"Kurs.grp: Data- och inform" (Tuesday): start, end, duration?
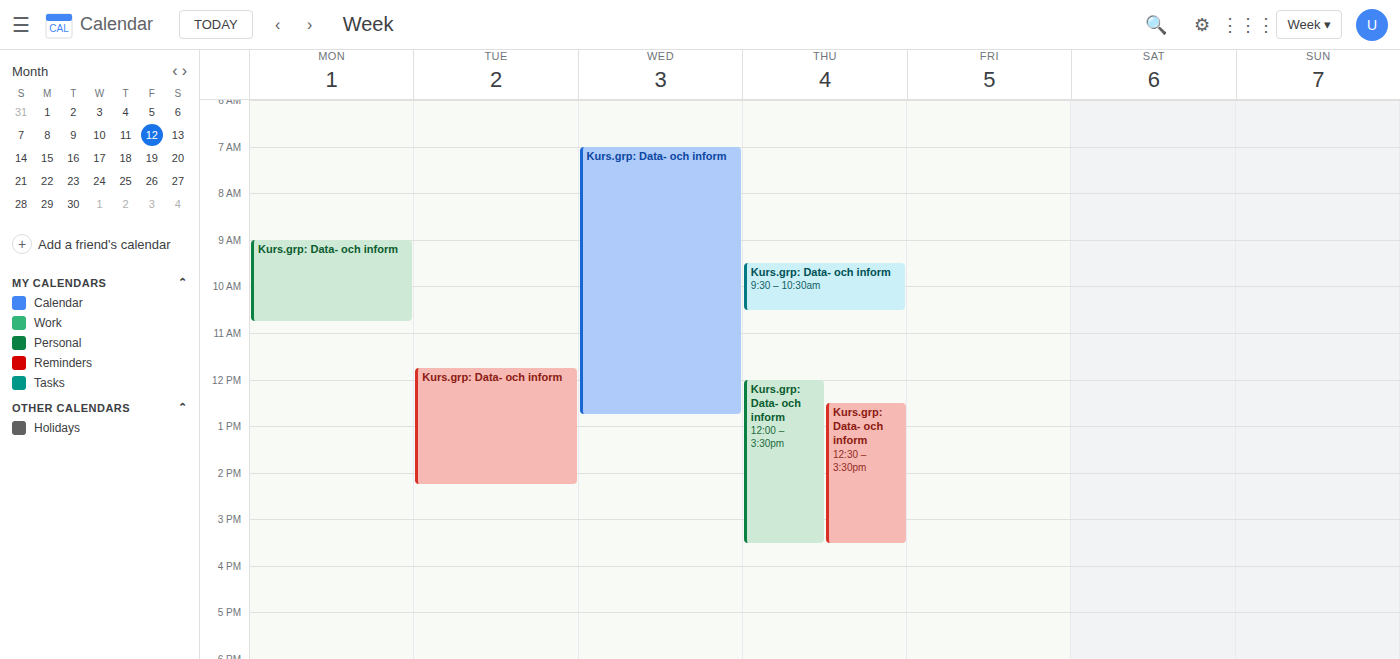
11:45 AM to 2:15 PM, 2 hours 30 minutes